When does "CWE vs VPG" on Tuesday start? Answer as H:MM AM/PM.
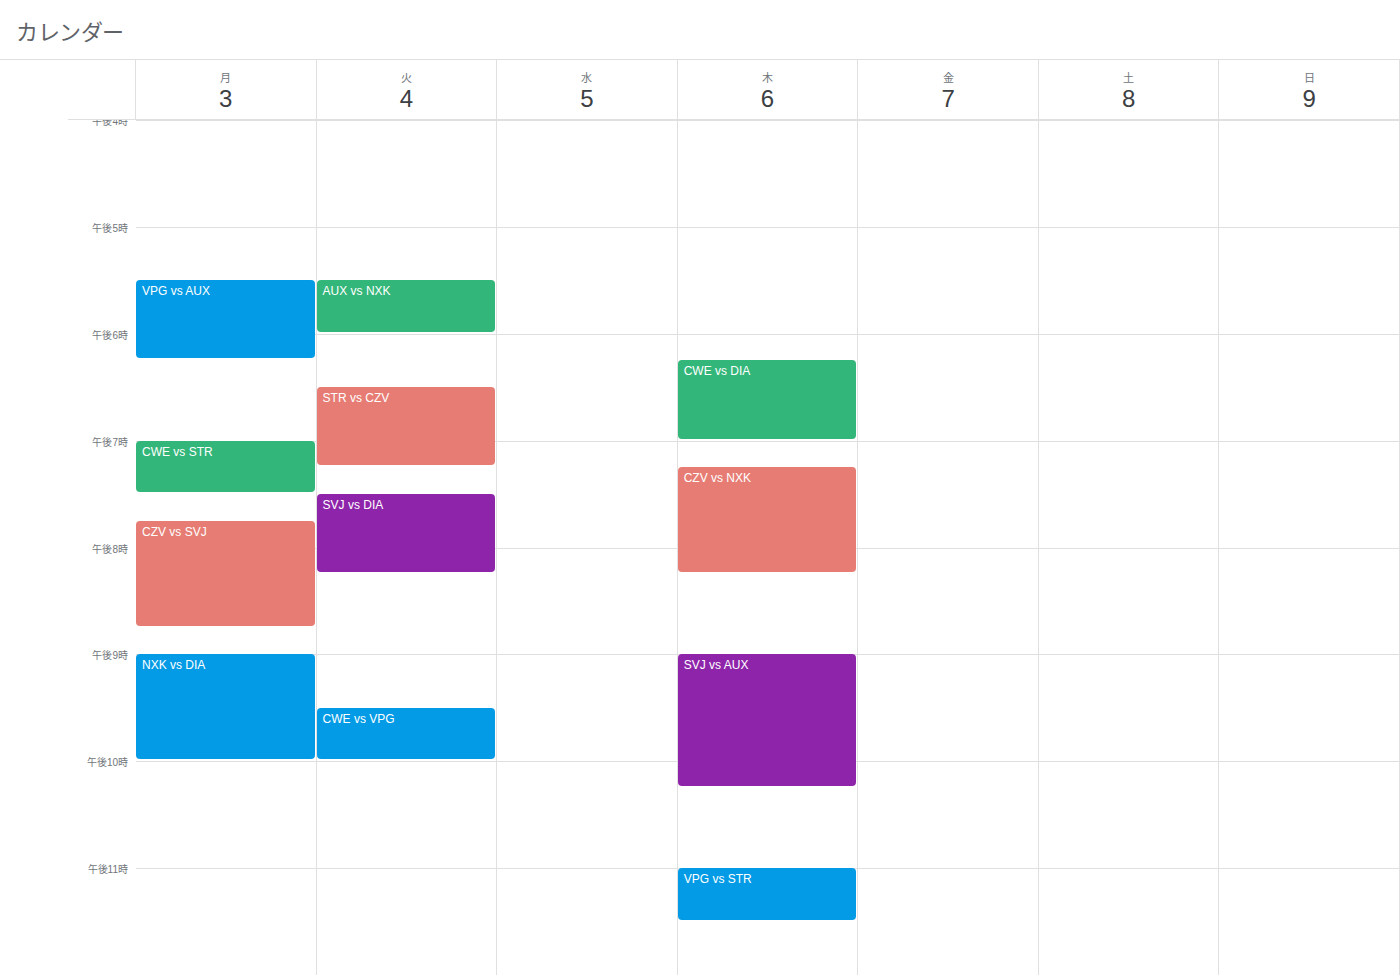
9:30 PM